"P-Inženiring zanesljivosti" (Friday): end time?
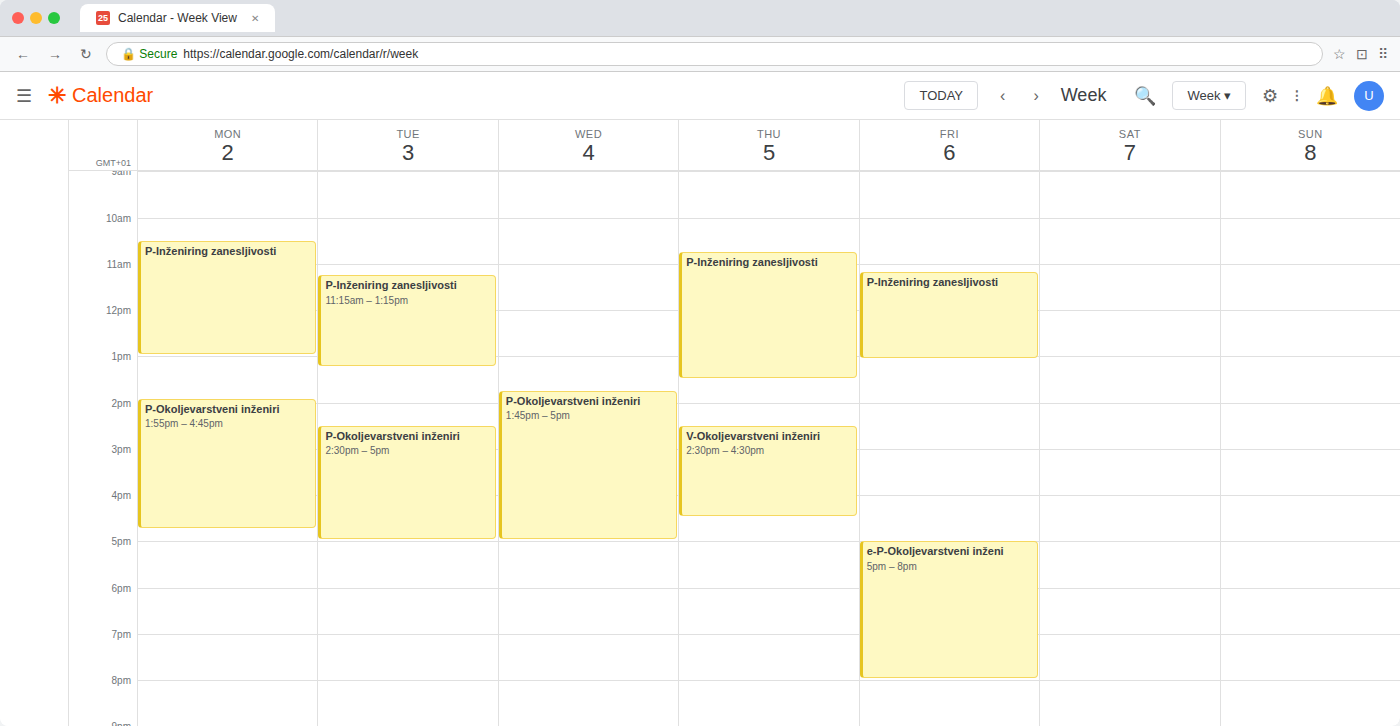
1:05 PM